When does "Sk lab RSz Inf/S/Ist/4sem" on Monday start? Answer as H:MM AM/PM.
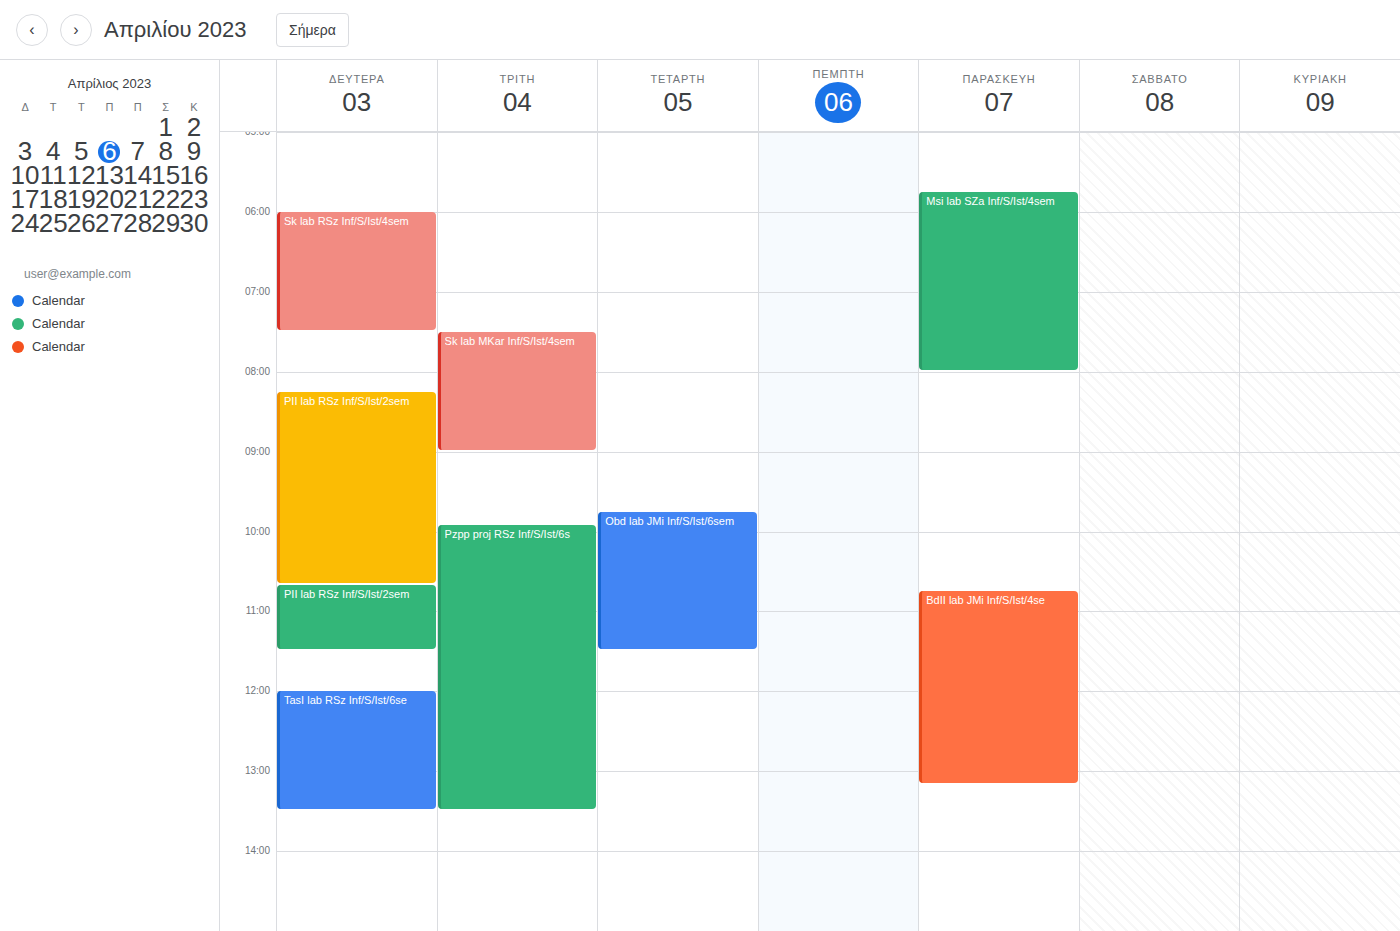
6:00 AM